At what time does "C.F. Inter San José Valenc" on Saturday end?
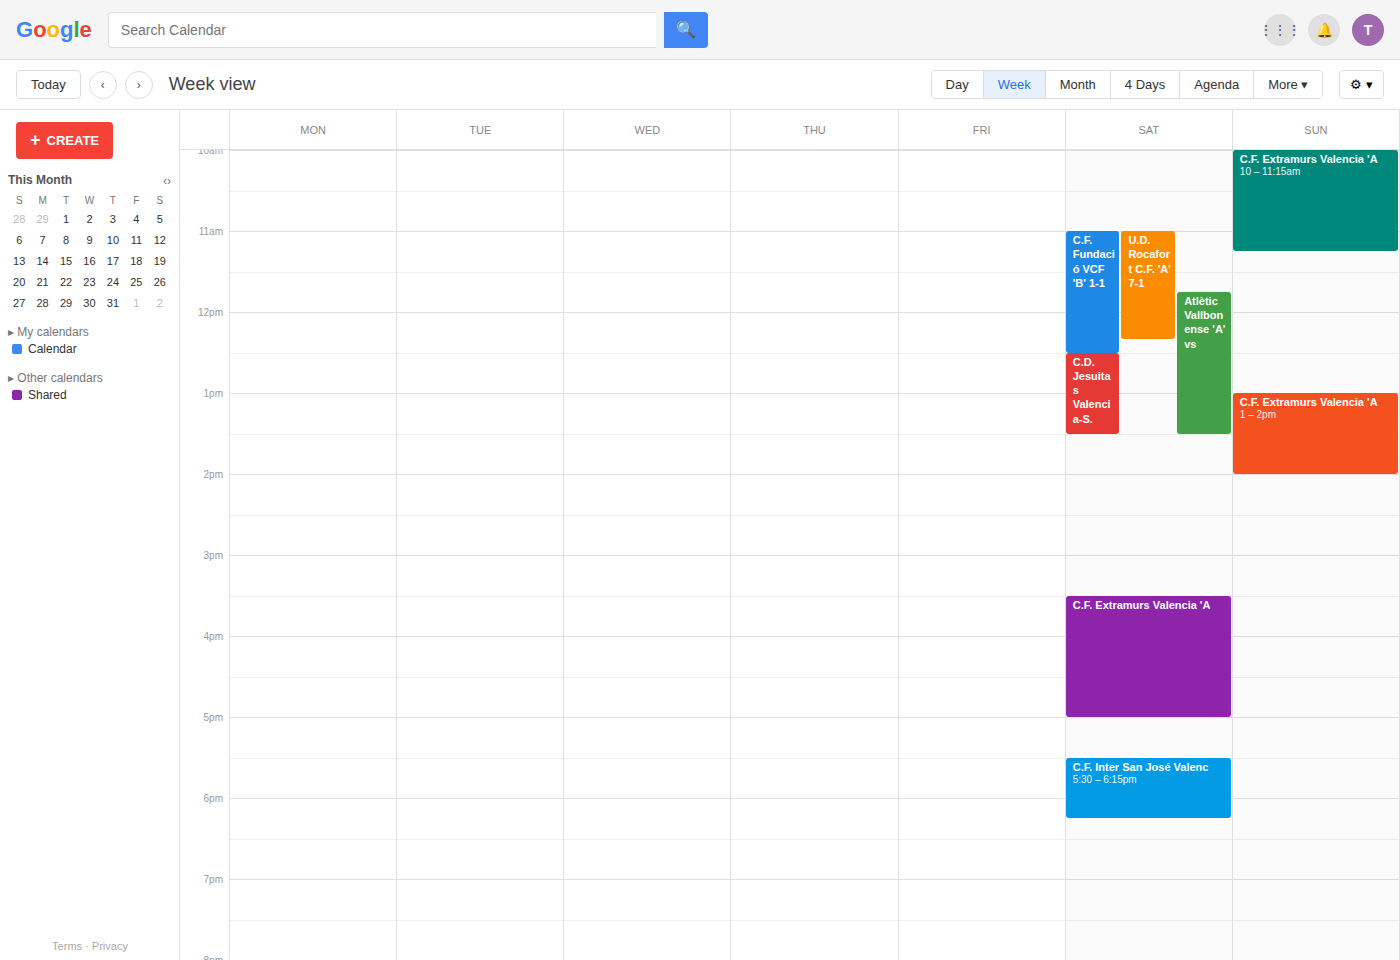
6:15 PM